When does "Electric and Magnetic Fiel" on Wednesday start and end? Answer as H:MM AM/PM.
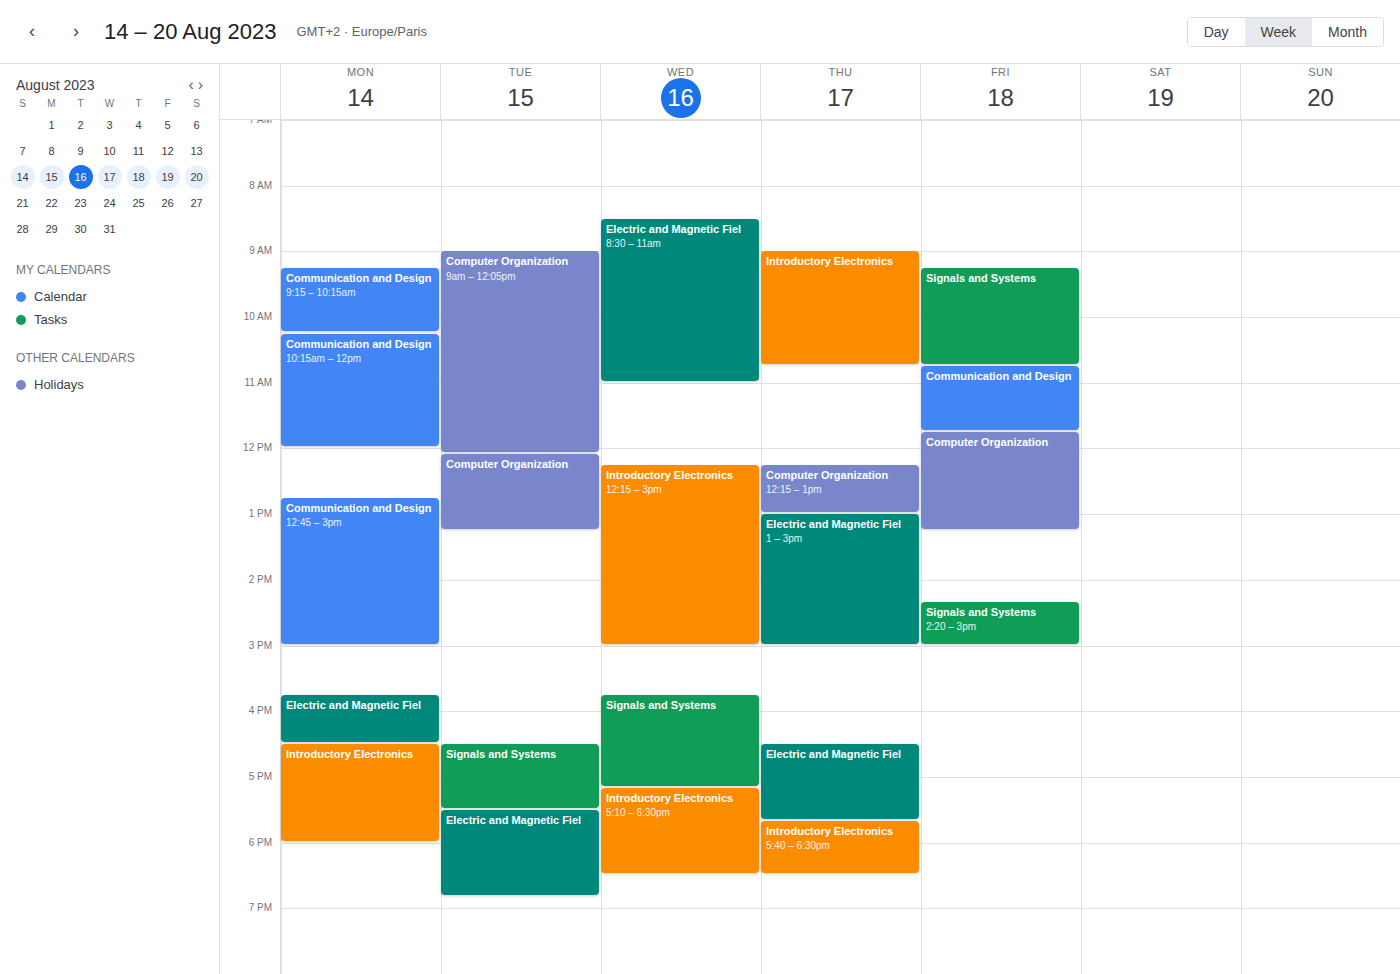
8:30 AM to 11:00 AM